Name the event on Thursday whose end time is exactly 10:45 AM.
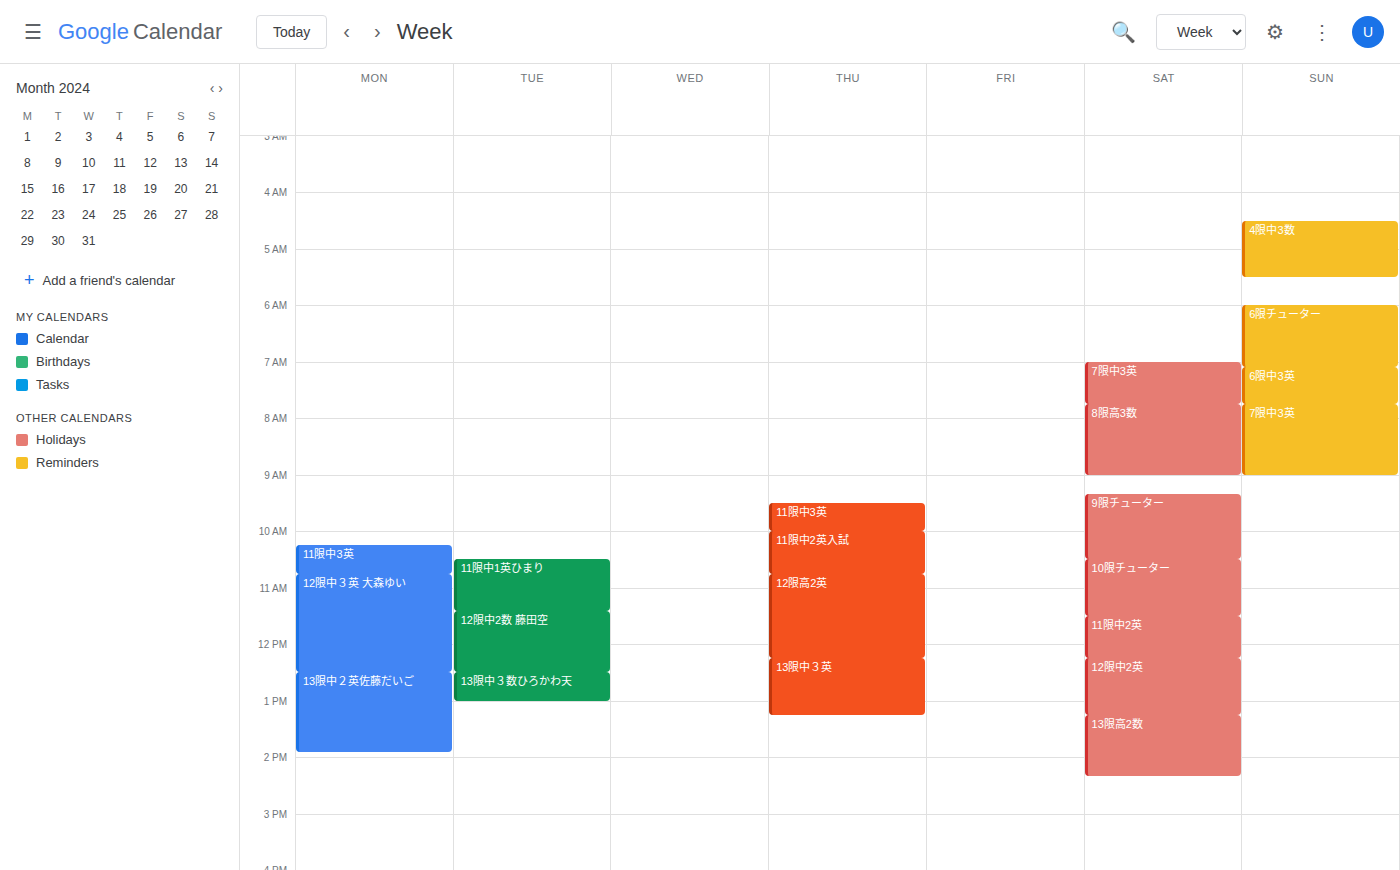
"11限中2英入試"